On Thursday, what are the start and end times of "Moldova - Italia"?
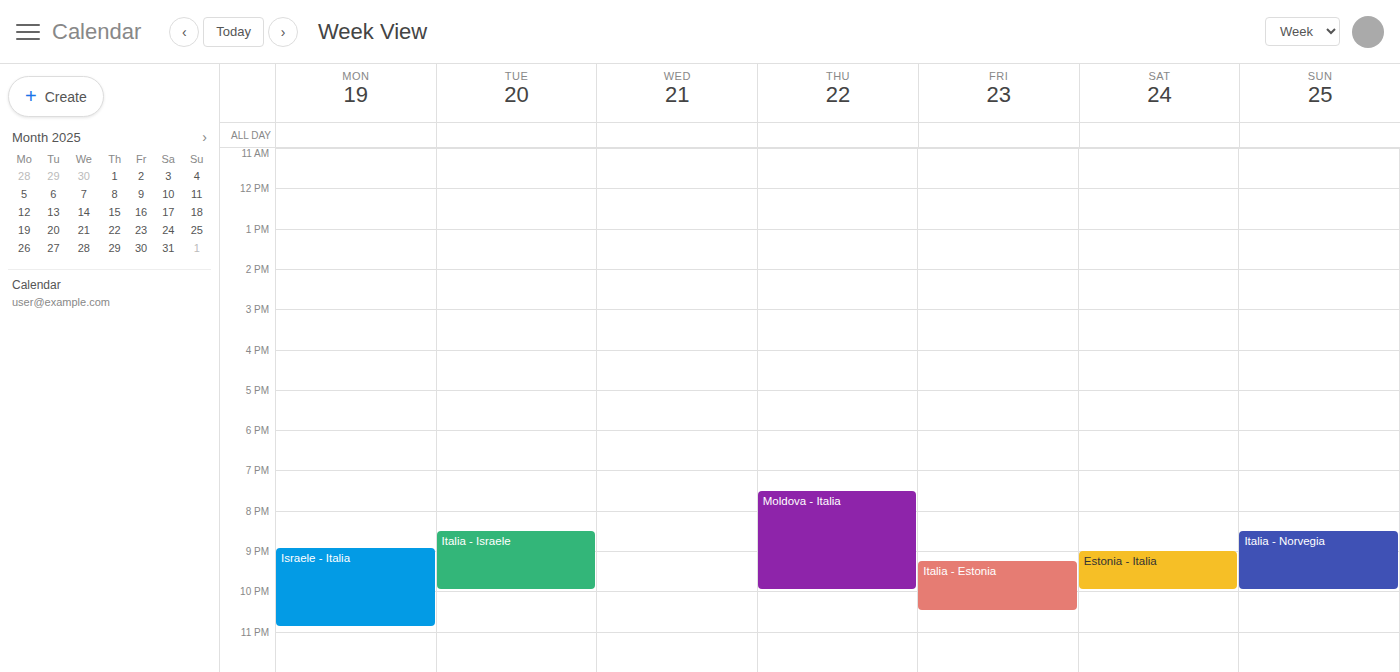
7:30 PM to 10:00 PM